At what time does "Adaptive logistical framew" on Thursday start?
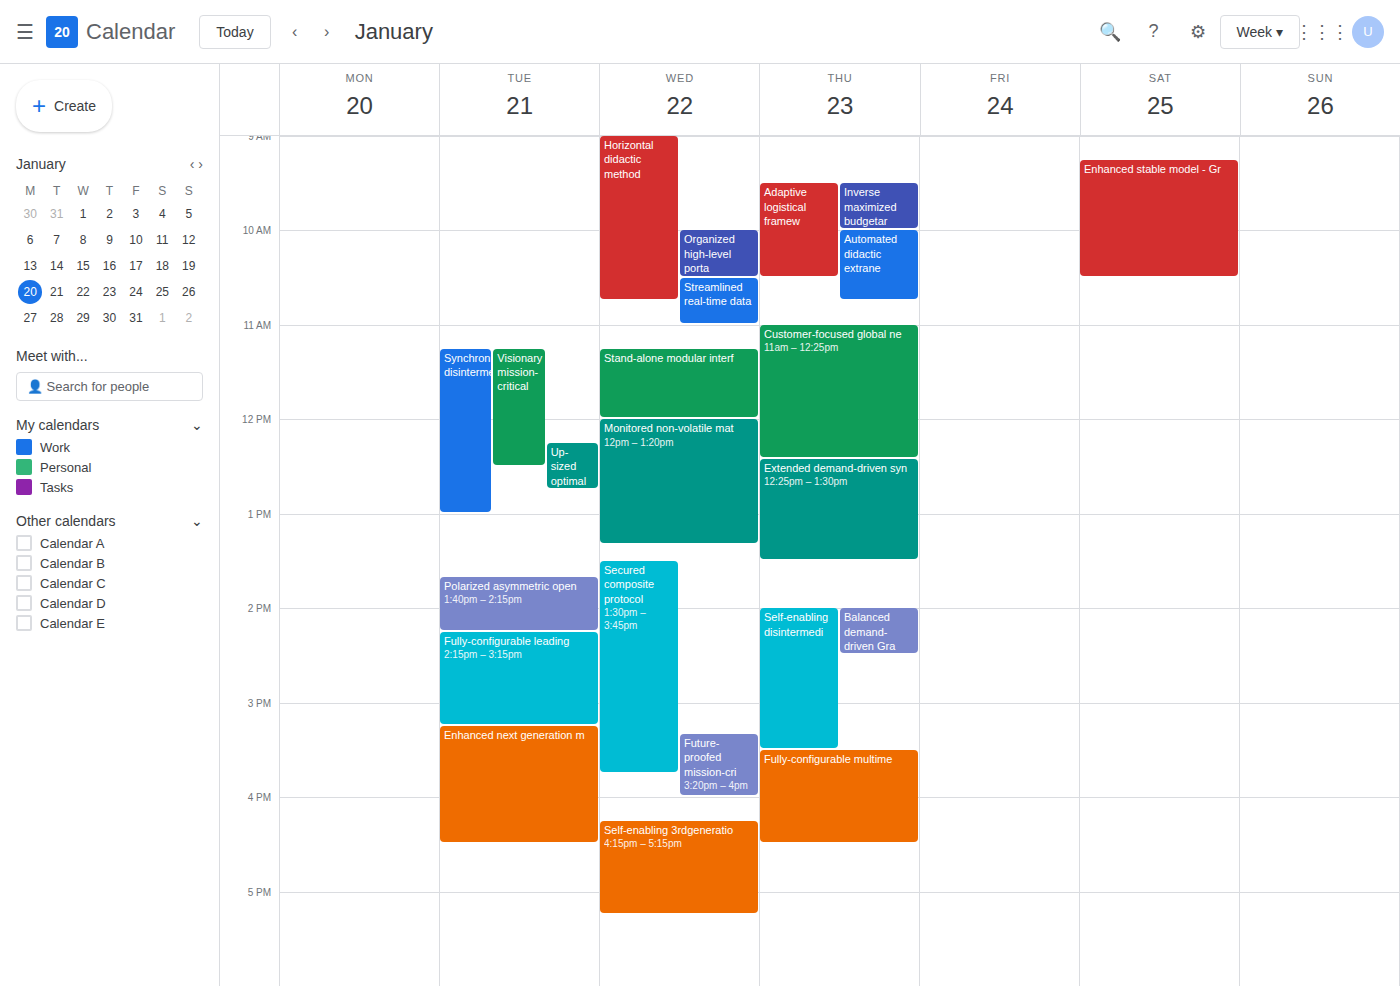
09:30